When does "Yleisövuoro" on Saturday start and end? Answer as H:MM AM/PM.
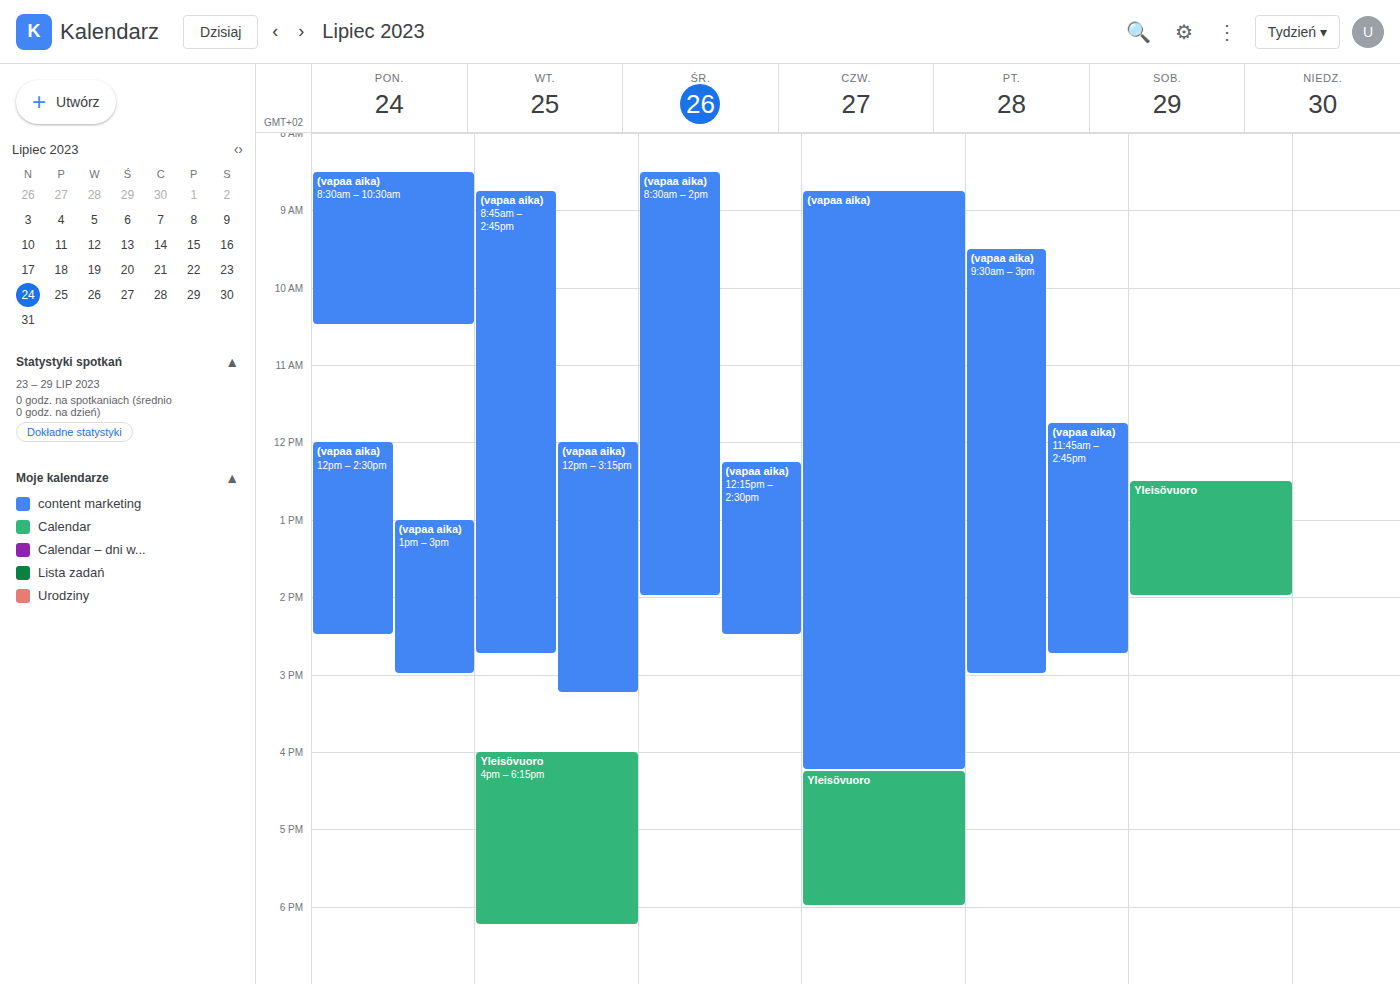
12:30 PM to 2:00 PM